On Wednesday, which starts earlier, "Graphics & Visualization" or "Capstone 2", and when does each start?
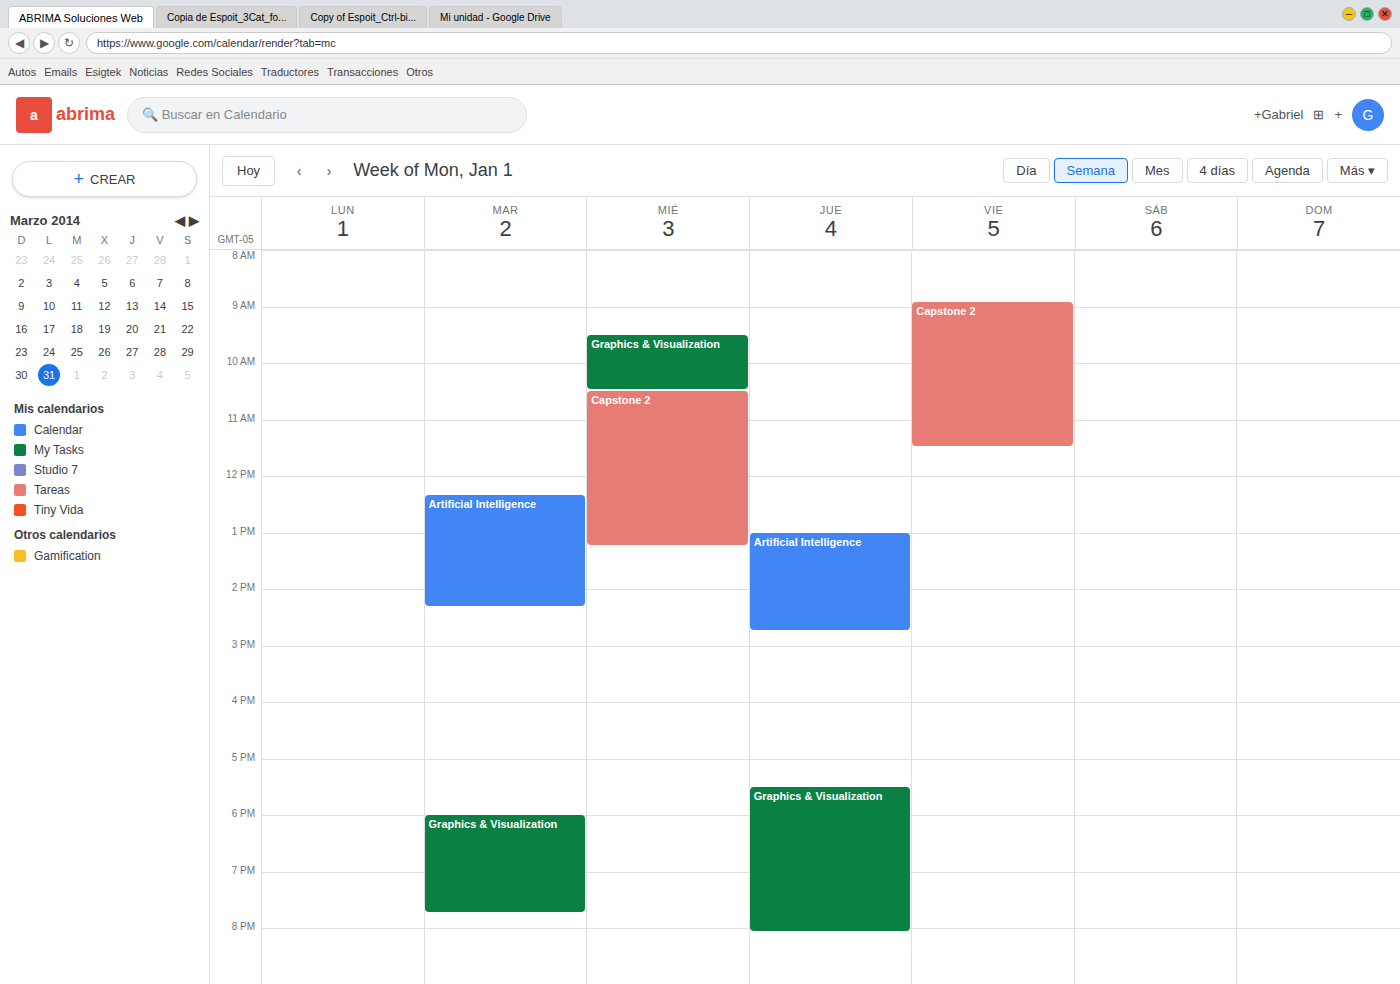
"Graphics & Visualization" 9:30 AM; "Capstone 2" 10:30 AM.